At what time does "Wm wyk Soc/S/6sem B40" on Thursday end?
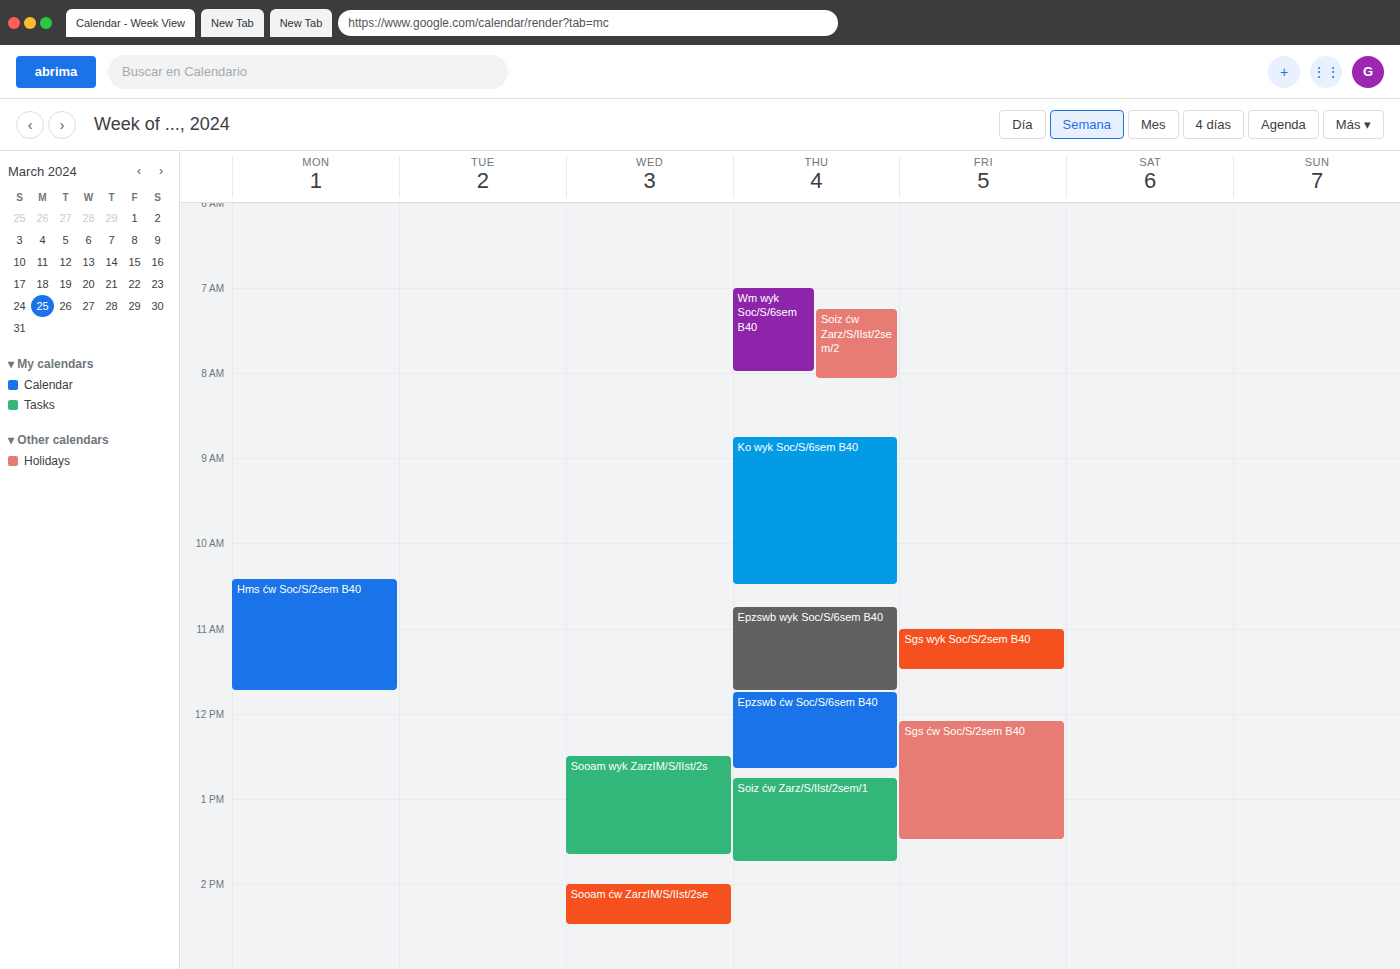
8:00 AM